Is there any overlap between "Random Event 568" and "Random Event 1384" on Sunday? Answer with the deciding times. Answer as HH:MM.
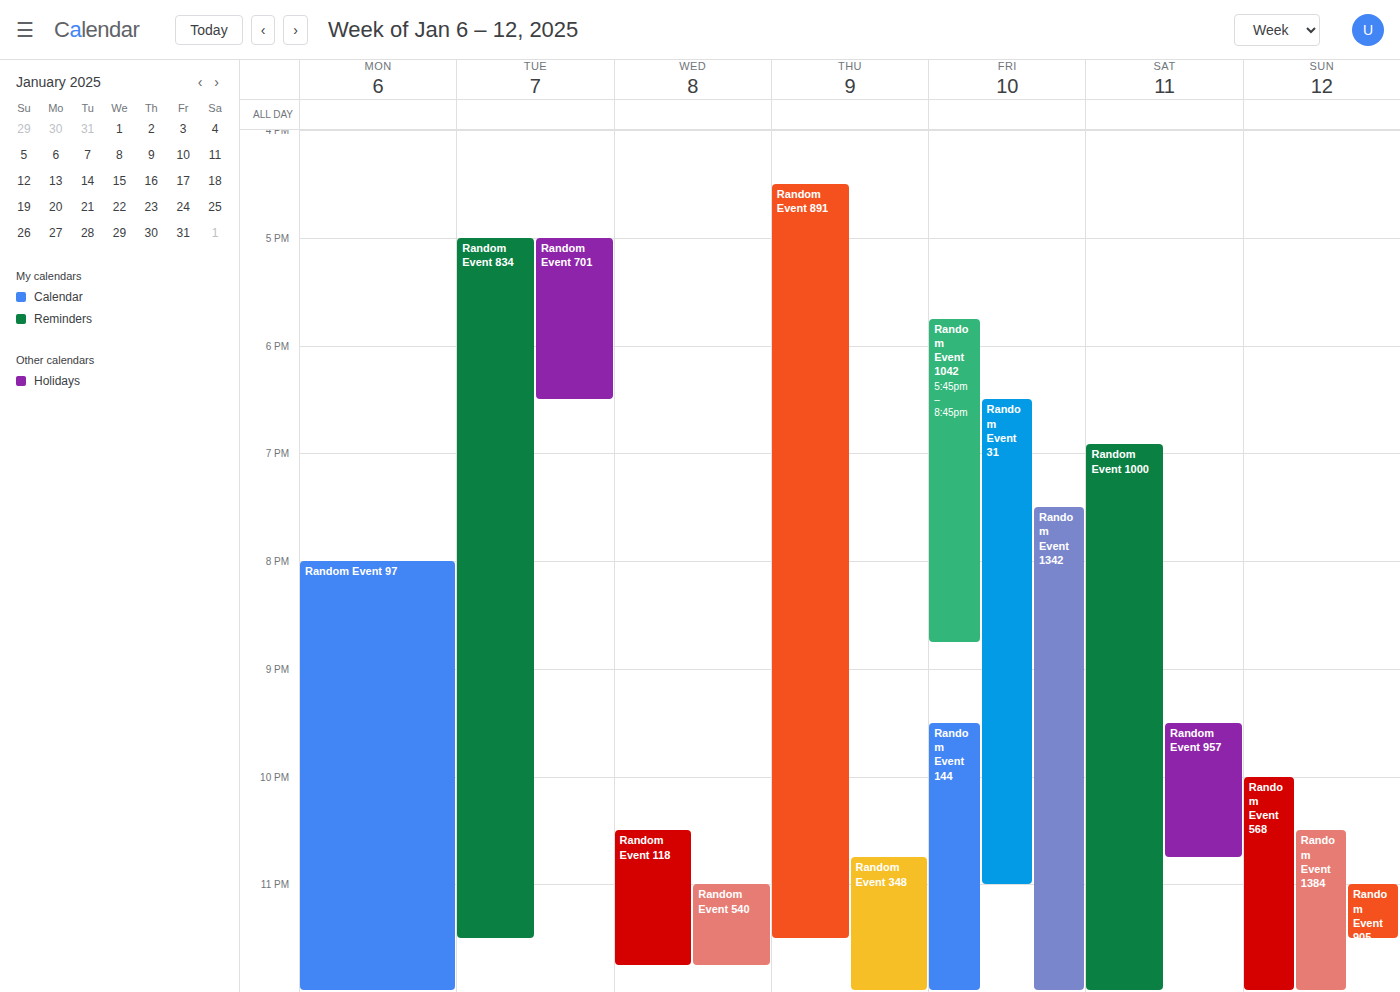
"Random Event 1384" starts at 22:30, before "Random Event 568" ends at 24:00 -- they overlap.